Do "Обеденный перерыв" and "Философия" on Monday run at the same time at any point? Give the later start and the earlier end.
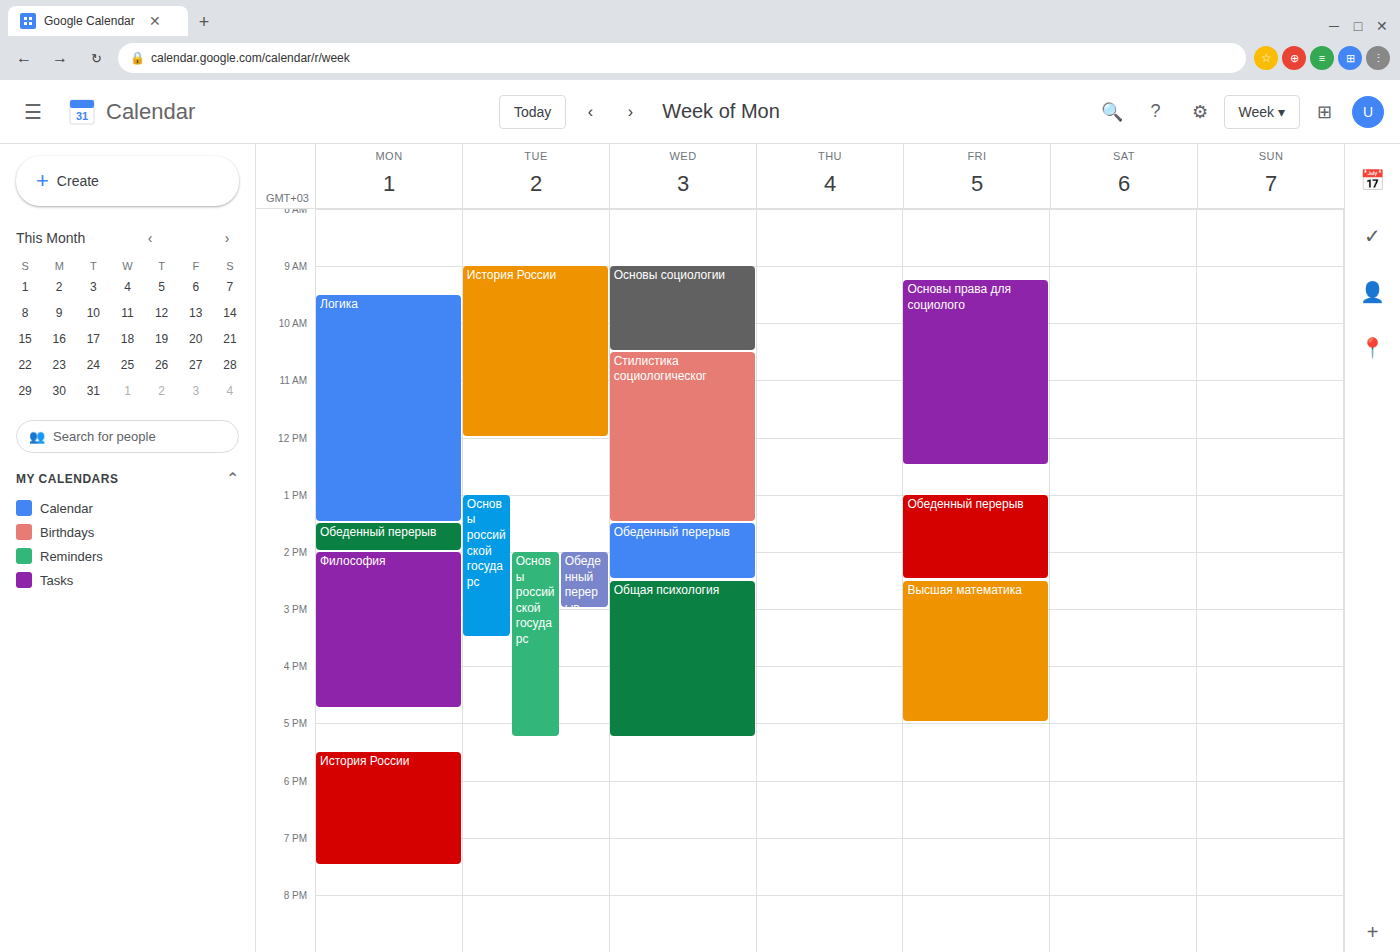
"Обеденный перерыв" ends at 2:00 PM, exactly when "Философия" starts -- they touch but do not overlap.